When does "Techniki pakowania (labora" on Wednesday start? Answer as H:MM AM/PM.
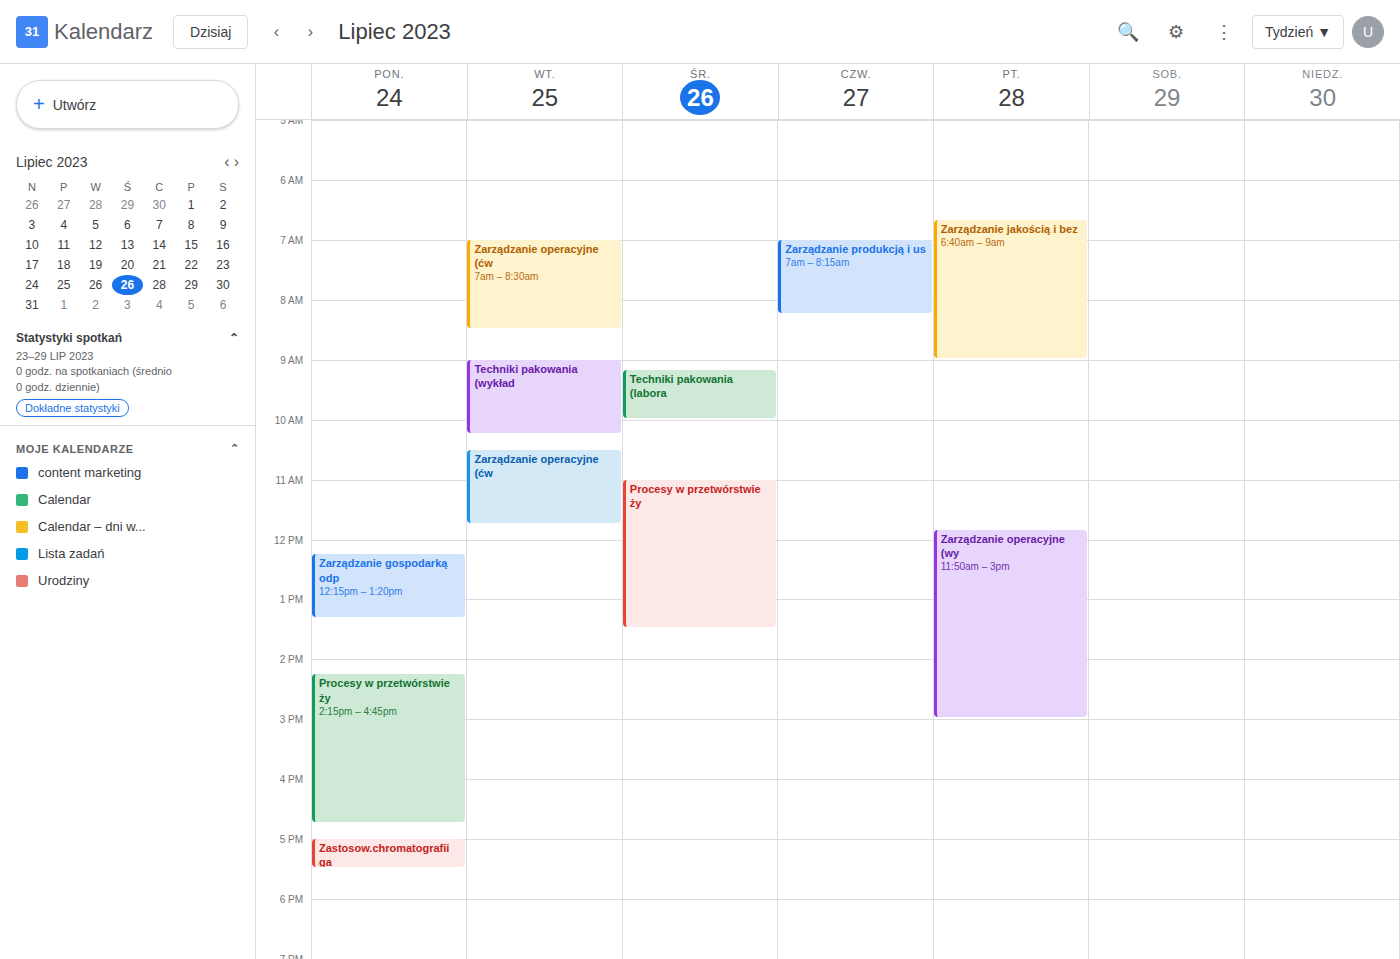
9:10 AM